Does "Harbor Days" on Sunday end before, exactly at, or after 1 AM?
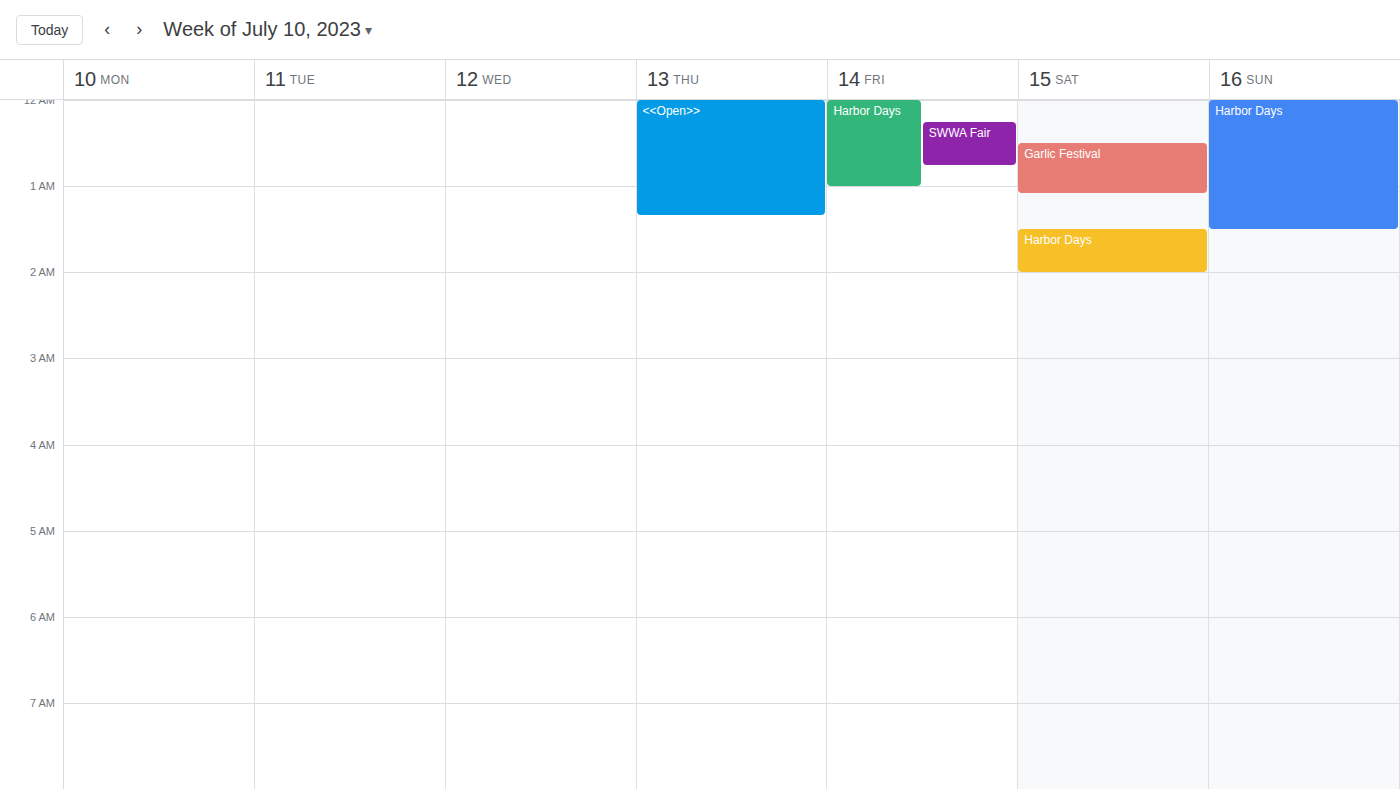
1:30 AM -- after 1 AM, 30 minutes below the 1 AM line.